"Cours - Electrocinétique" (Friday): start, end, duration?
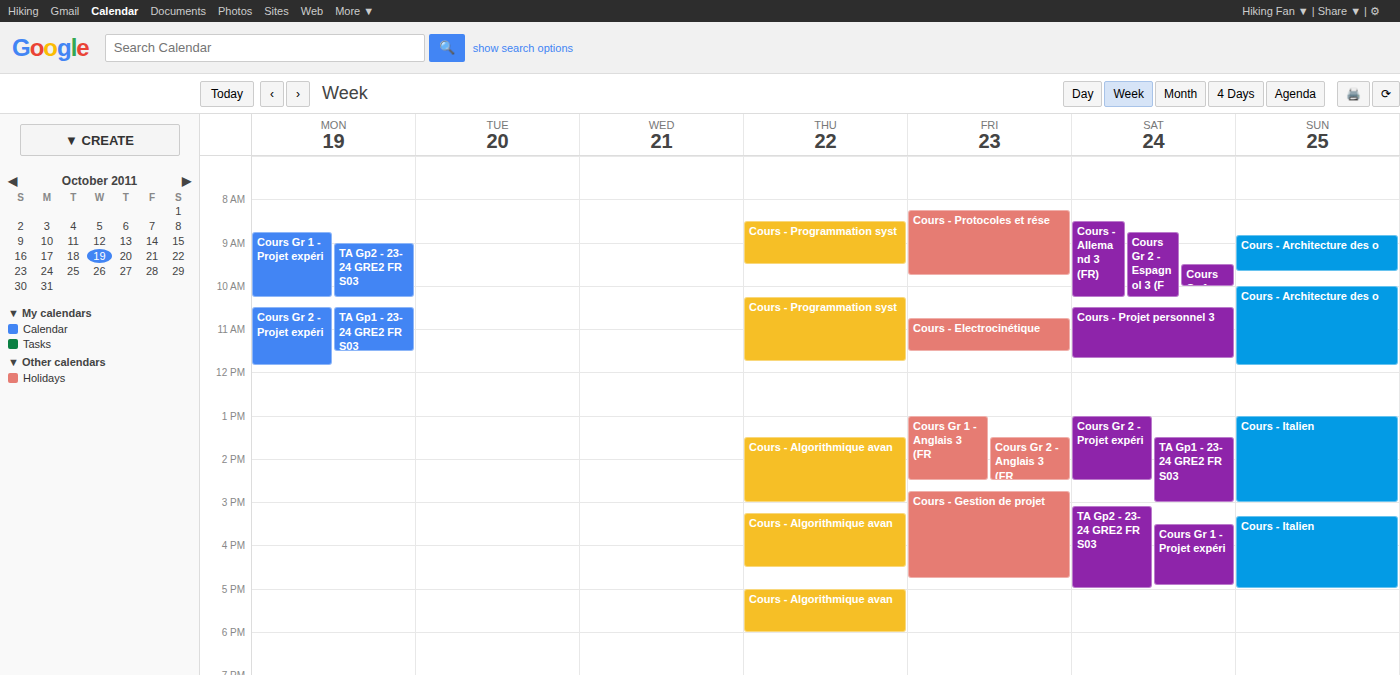
10:45 AM to 11:30 AM, 45 minutes